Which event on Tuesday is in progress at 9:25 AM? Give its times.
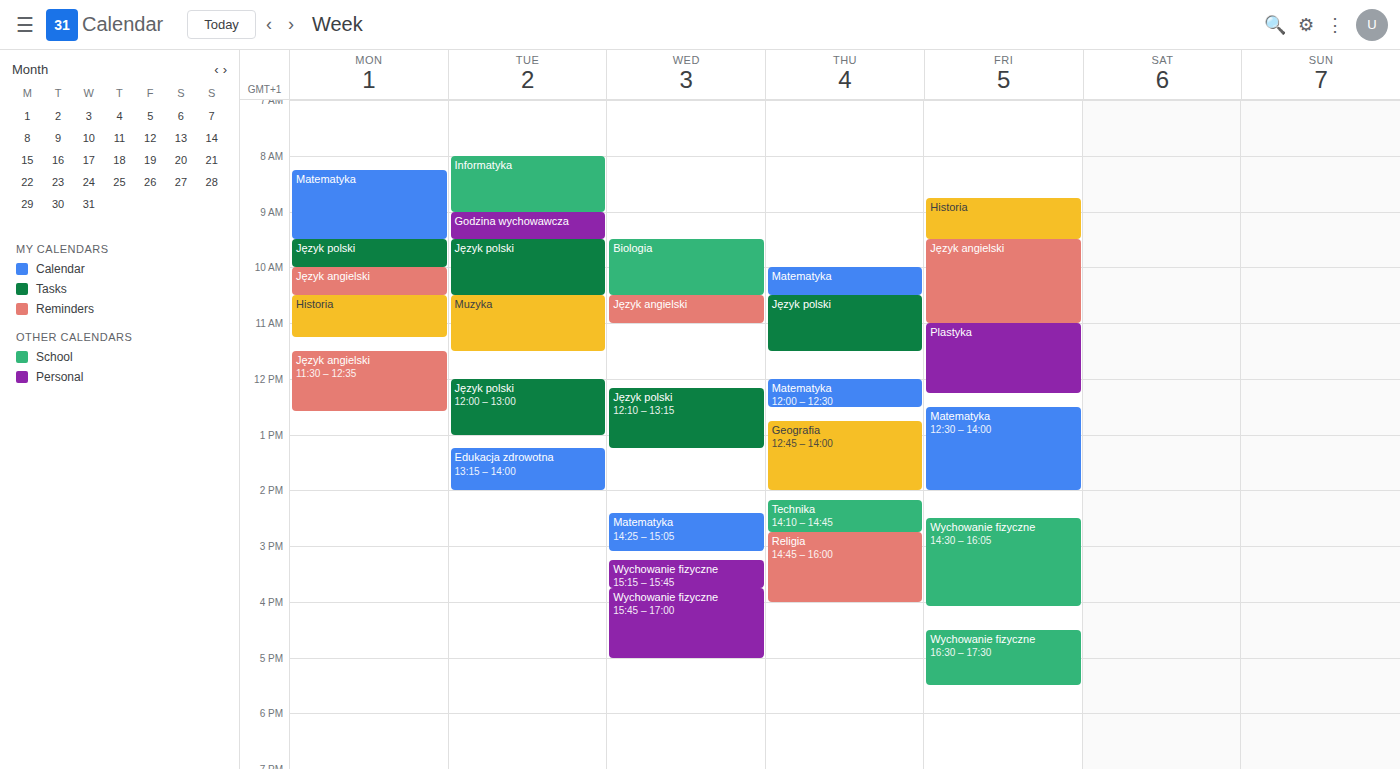
"Godzina wychowawcza", 9:00 AM to 9:30 AM